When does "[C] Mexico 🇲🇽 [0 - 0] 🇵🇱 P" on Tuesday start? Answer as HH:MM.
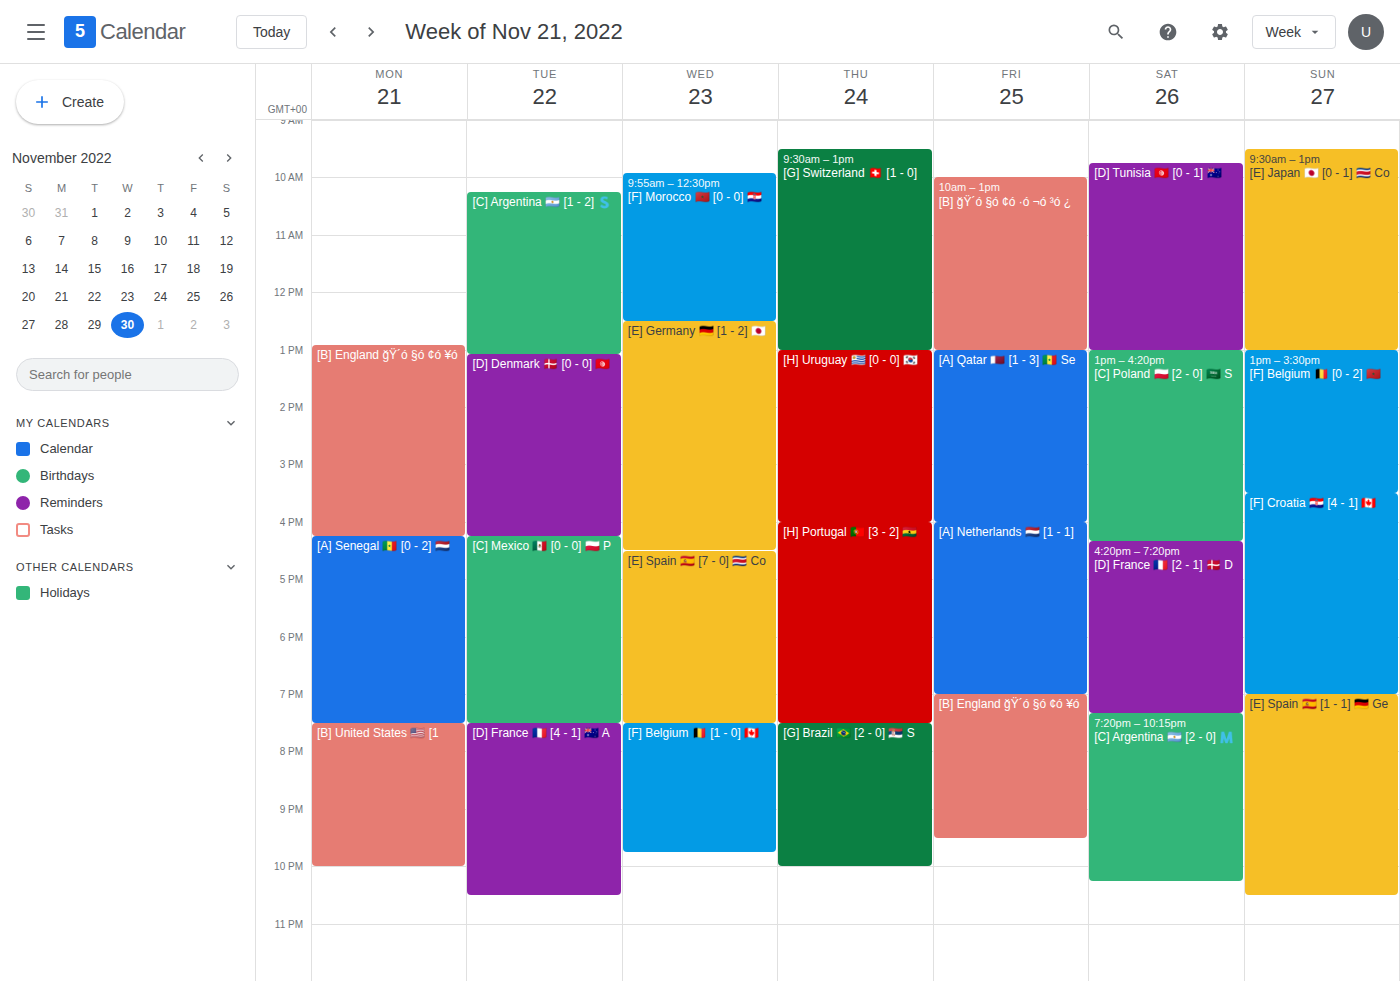
16:15